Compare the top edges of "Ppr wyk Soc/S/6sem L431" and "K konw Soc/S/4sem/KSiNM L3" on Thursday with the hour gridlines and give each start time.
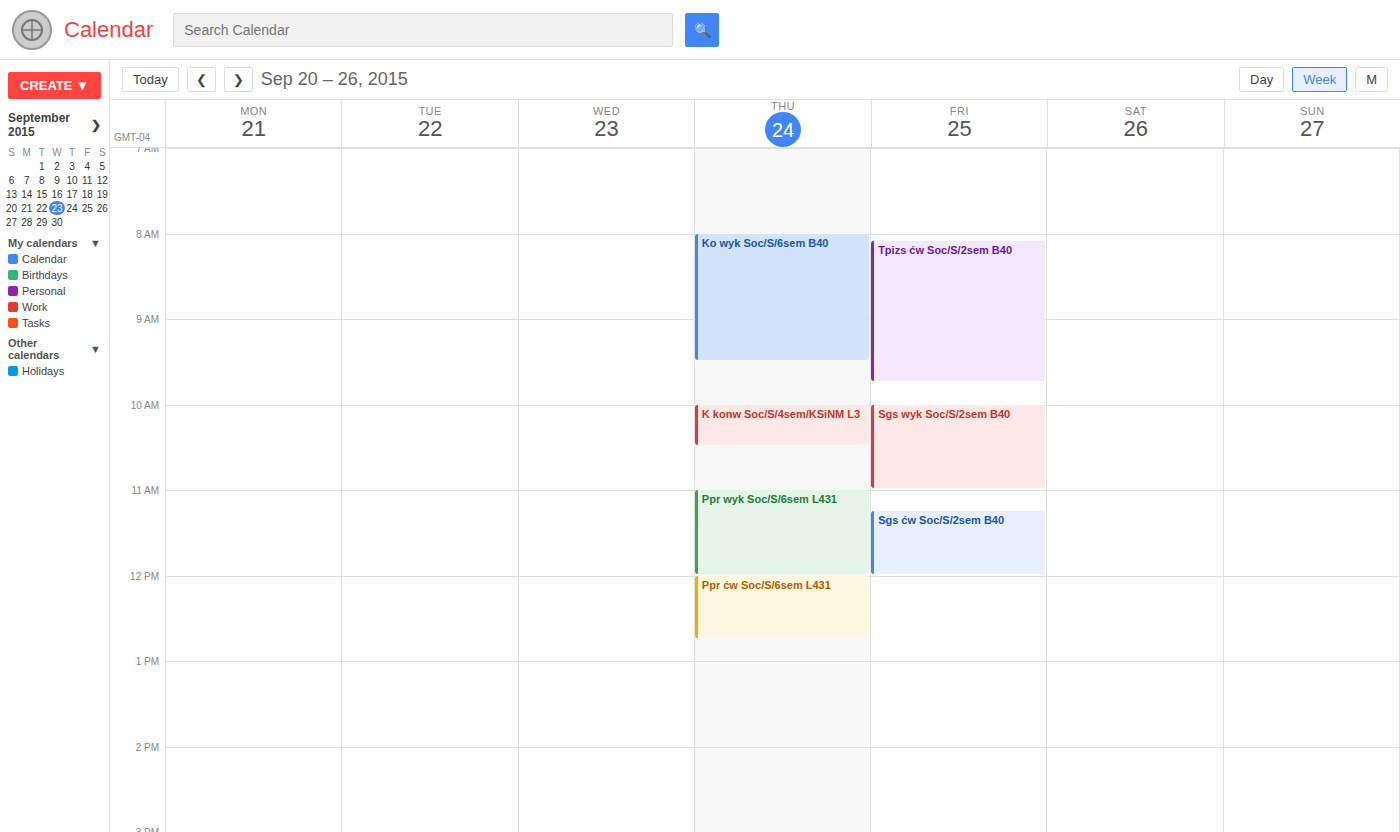
"Ppr wyk Soc/S/6sem L431": 11:00 AM, exactly on the 11 AM line. "K konw Soc/S/4sem/KSiNM L3": 10:00 AM, exactly on the 10 AM line.